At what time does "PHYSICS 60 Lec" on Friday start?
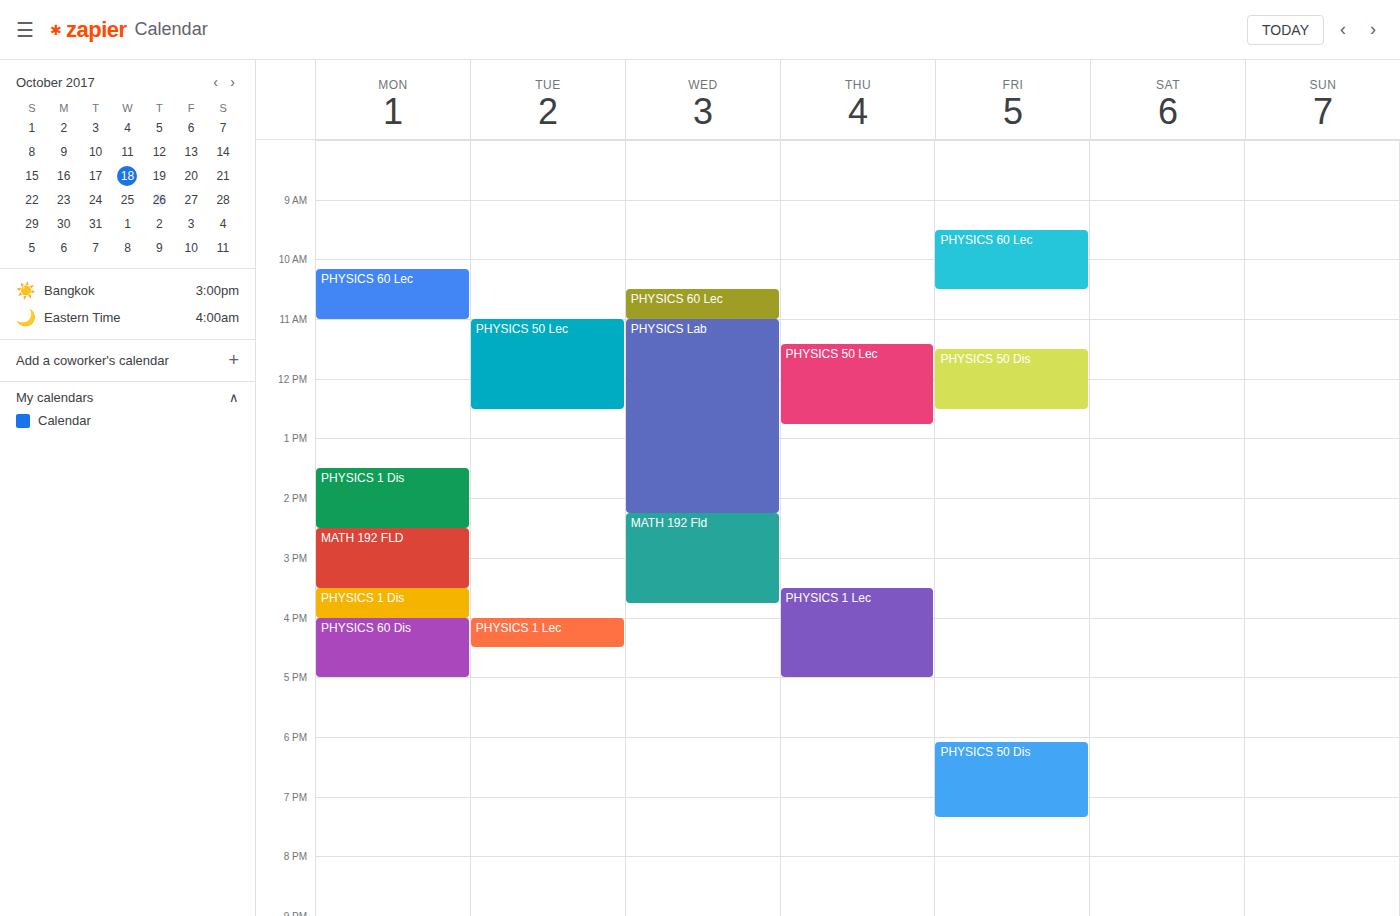
9:30 AM